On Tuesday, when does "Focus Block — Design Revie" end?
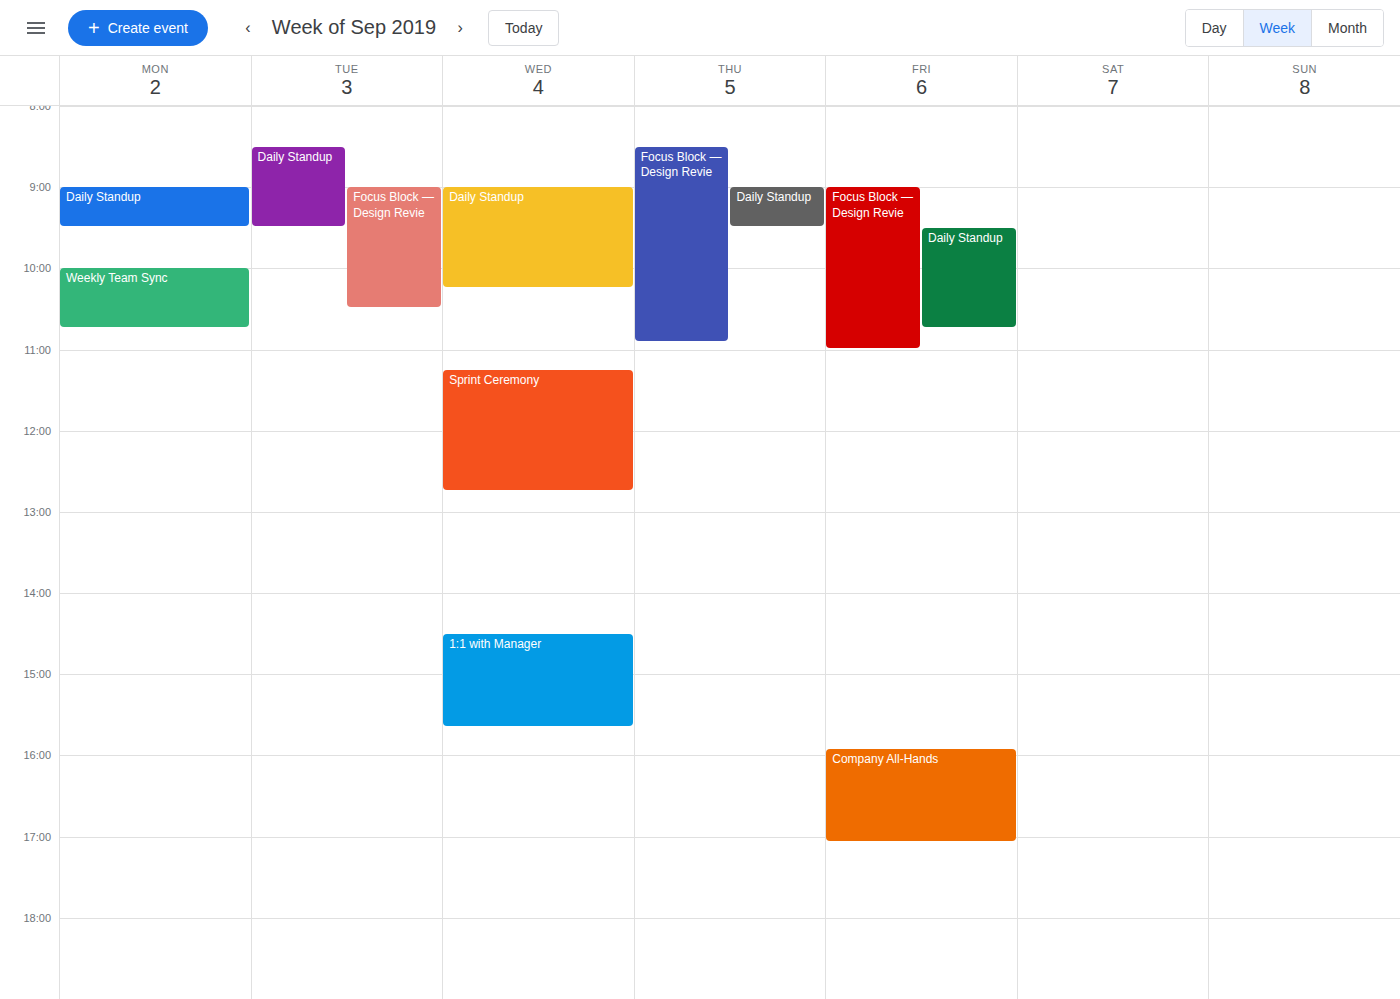
10:30 AM